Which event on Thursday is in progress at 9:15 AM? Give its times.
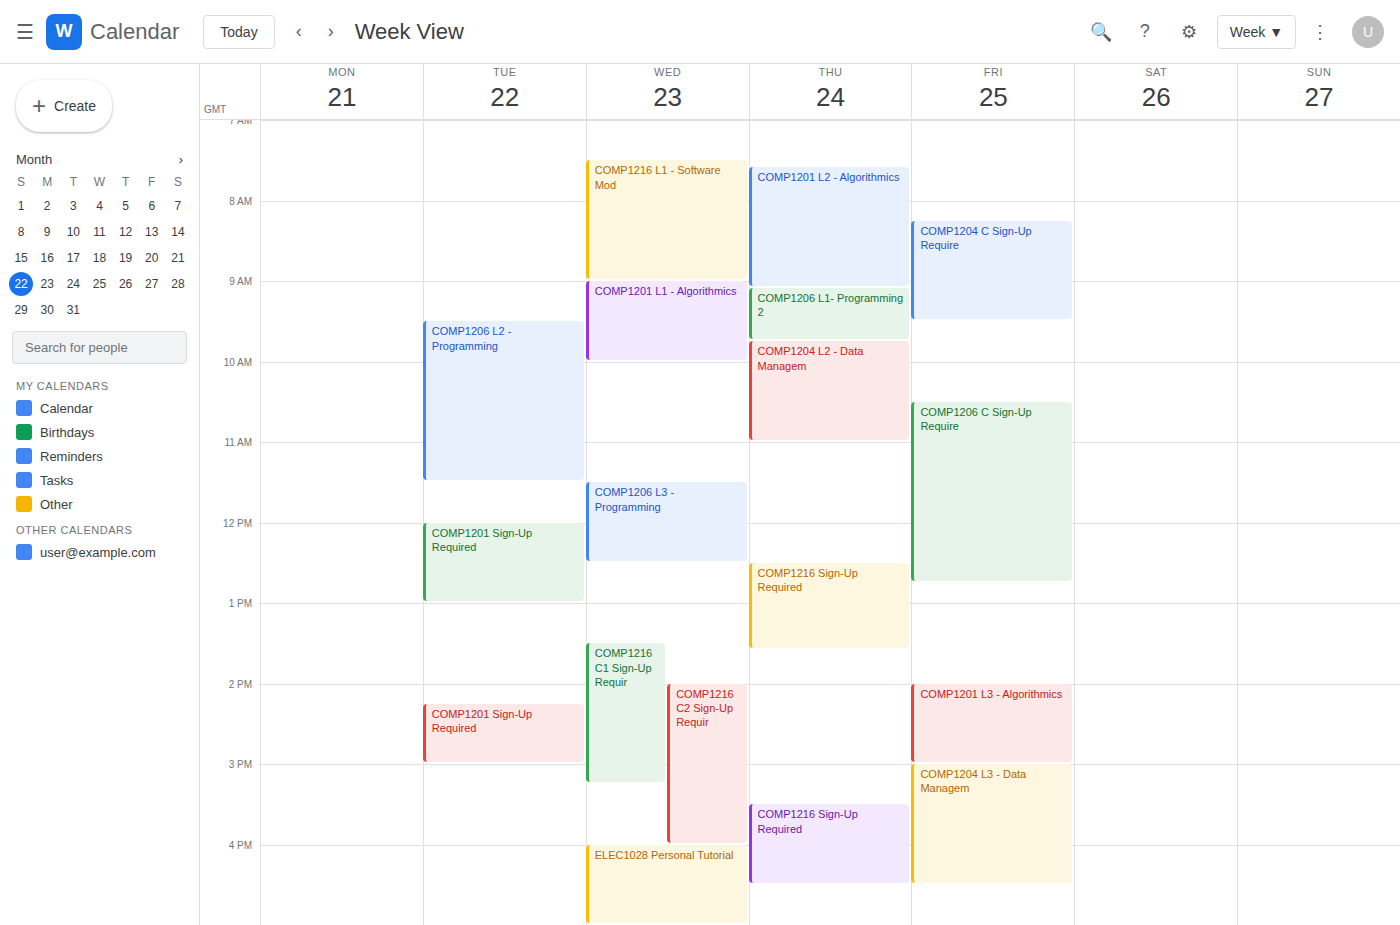
"COMP1206 L1- Programming 2", 9:05 AM to 9:45 AM